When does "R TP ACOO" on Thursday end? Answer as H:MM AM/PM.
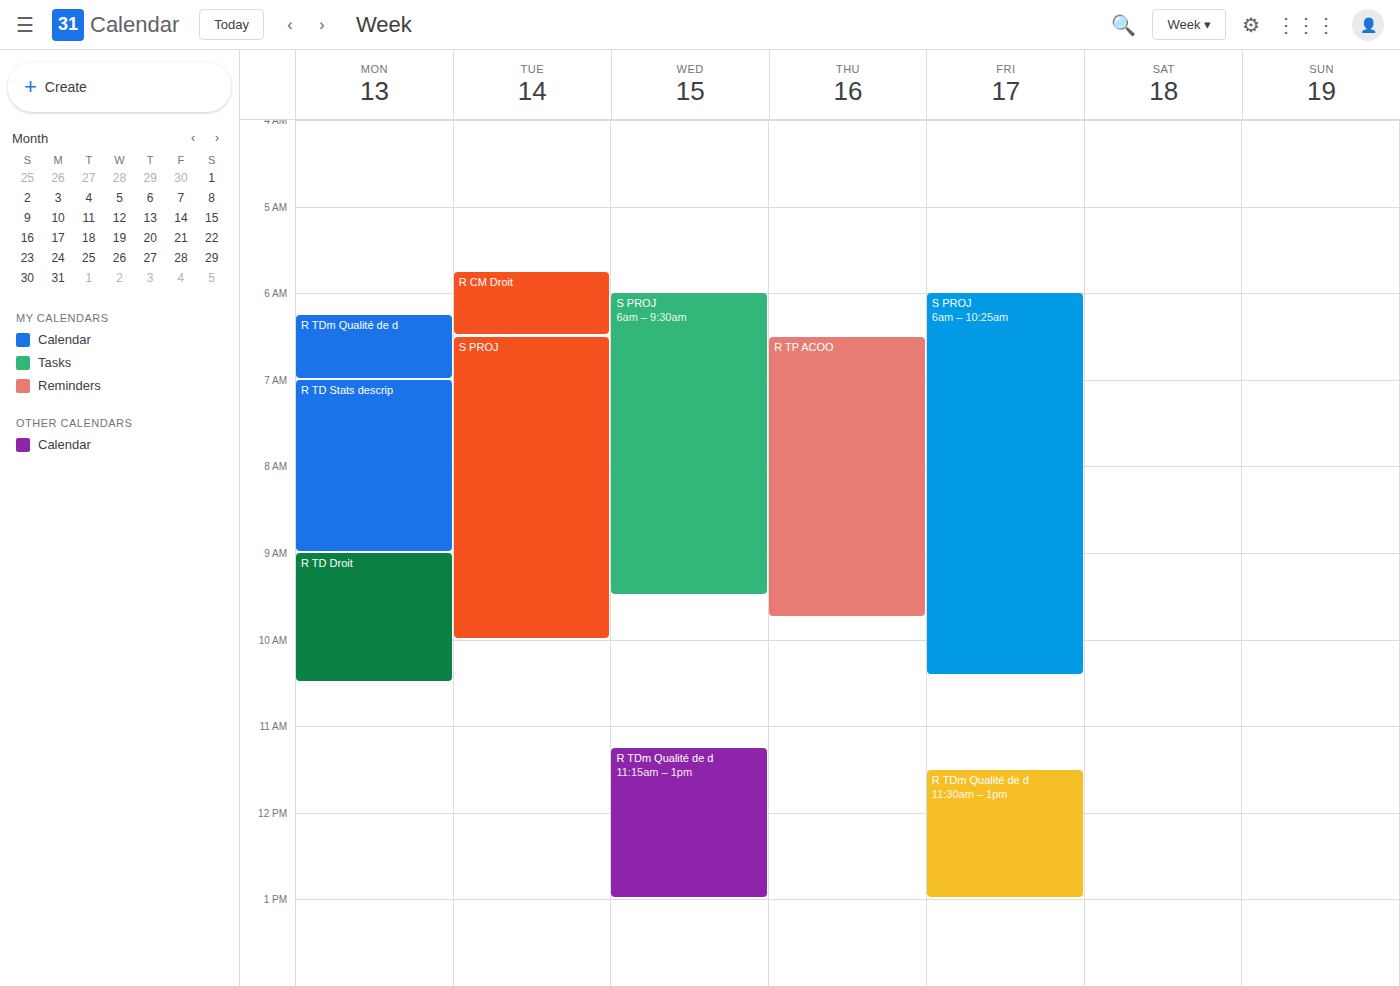
9:45 AM